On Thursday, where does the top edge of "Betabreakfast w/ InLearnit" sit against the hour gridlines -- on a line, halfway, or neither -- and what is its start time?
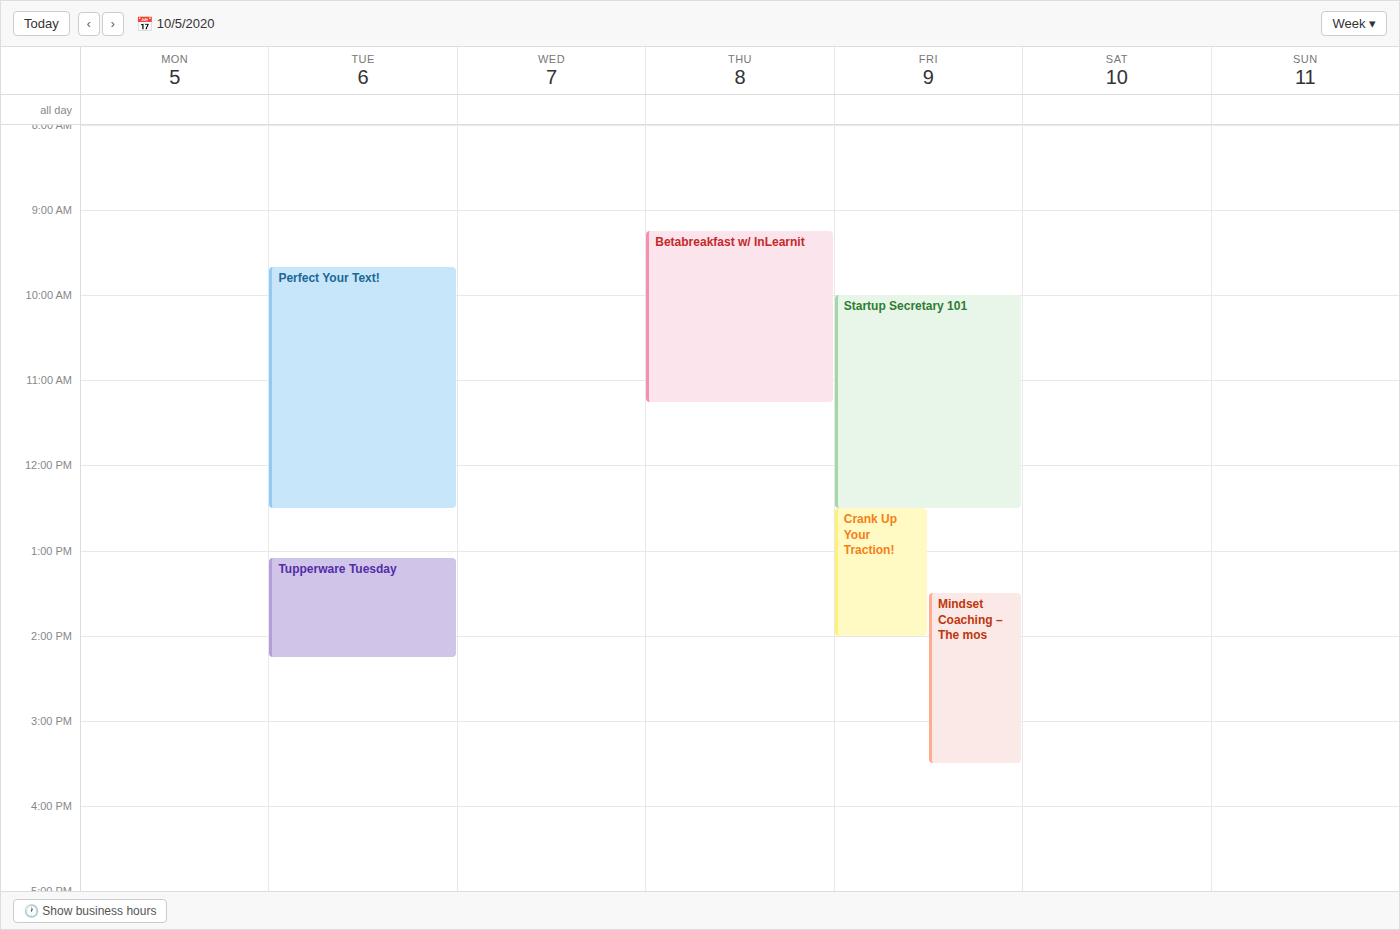
9:15 AM -- neither: a quarter of the way from the 9 AM line to the 10 AM line.